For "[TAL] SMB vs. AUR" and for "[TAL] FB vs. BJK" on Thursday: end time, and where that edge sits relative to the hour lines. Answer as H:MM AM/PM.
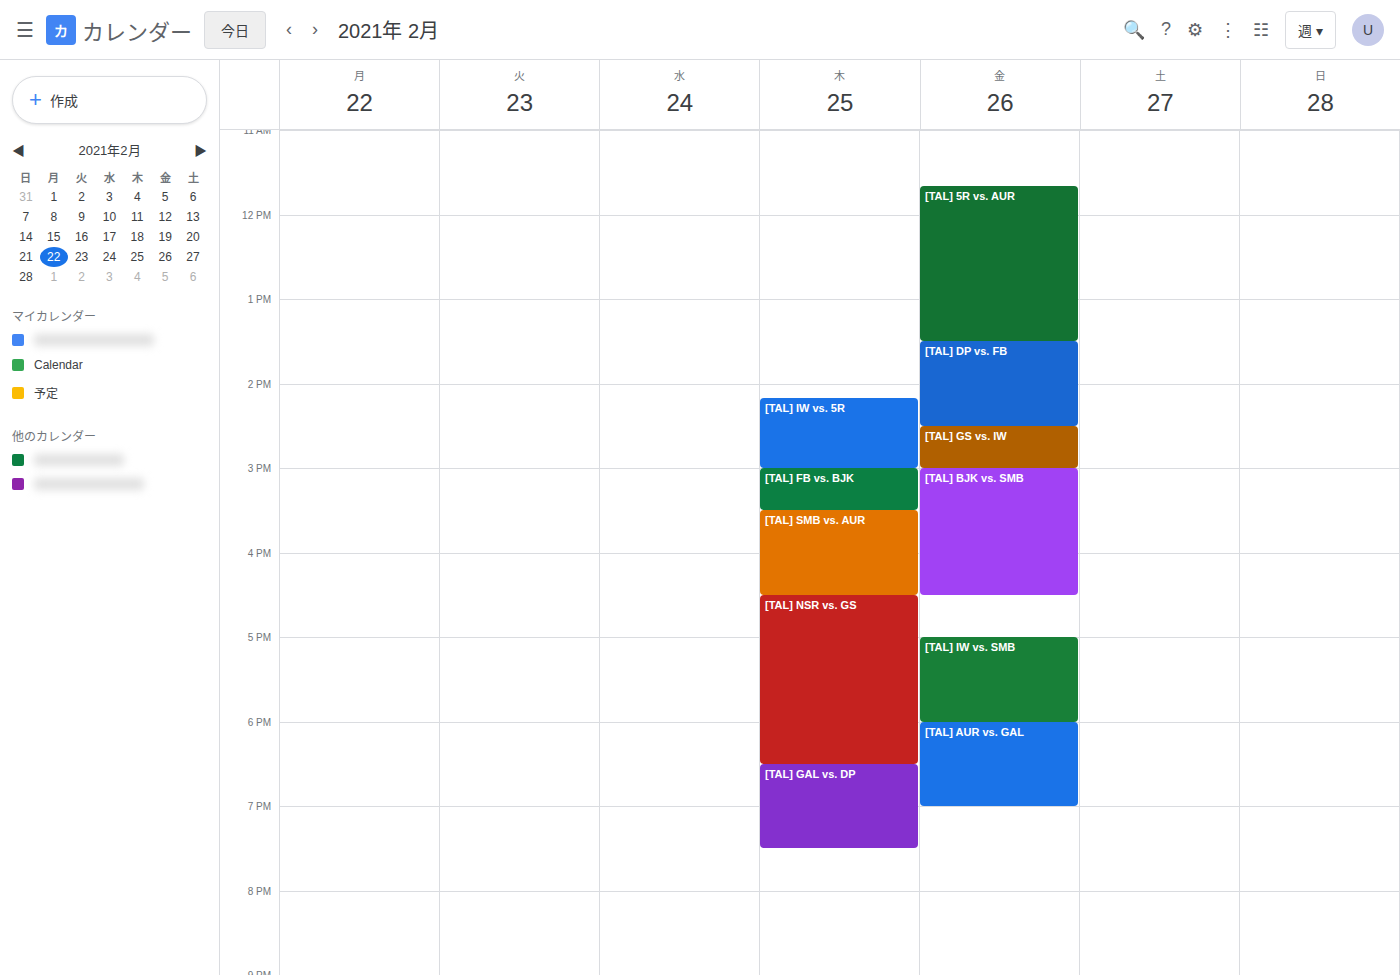
"[TAL] SMB vs. AUR": 4:30 PM, halfway between the 4 PM and 5 PM lines. "[TAL] FB vs. BJK": 3:30 PM, halfway between the 3 PM and 4 PM lines.